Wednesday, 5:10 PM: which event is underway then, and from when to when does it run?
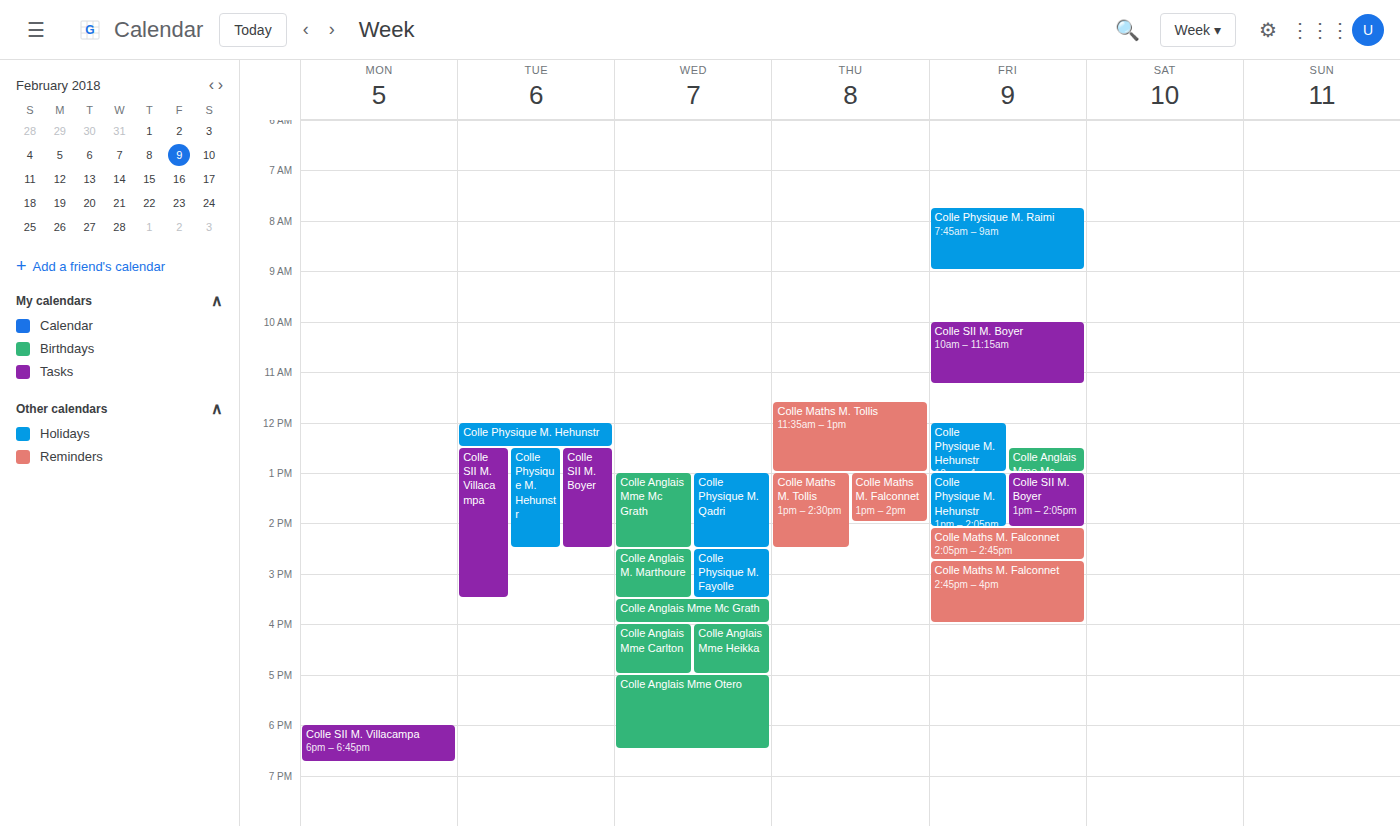
"Colle Anglais Mme Otero", 5:00 PM to 6:30 PM